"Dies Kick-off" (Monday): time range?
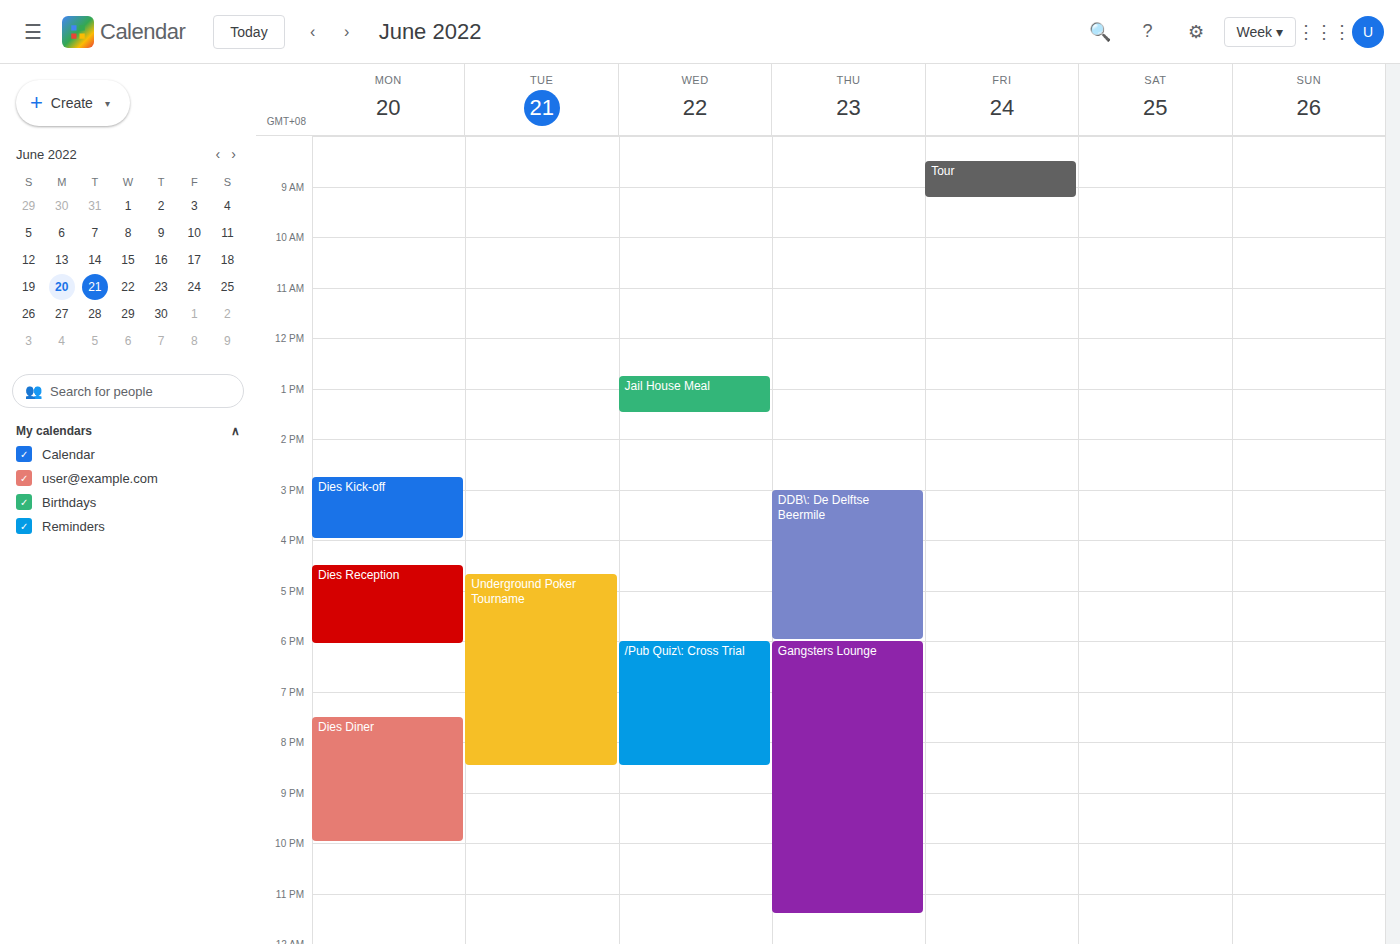
2:45 PM to 4:00 PM